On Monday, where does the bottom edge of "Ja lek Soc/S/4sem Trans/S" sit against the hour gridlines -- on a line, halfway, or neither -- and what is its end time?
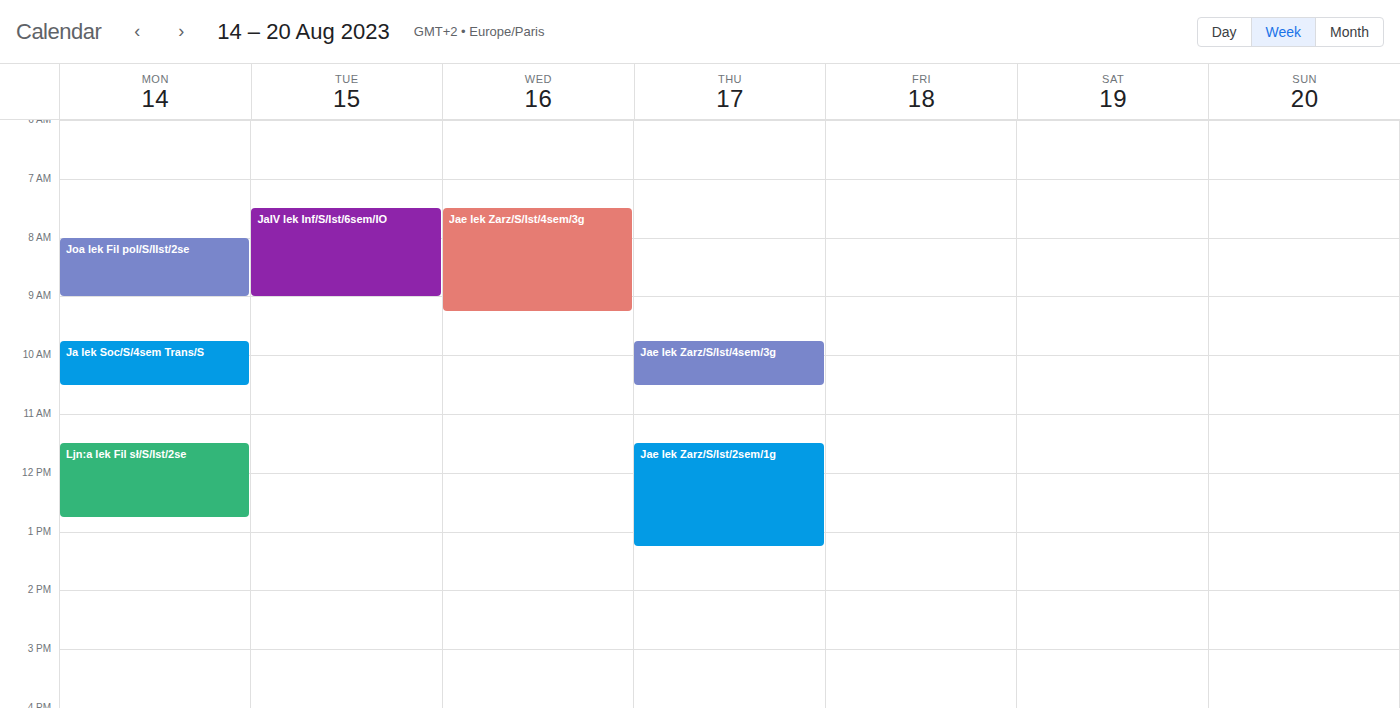
10:30 AM -- halfway between the 10 AM and 11 AM lines.